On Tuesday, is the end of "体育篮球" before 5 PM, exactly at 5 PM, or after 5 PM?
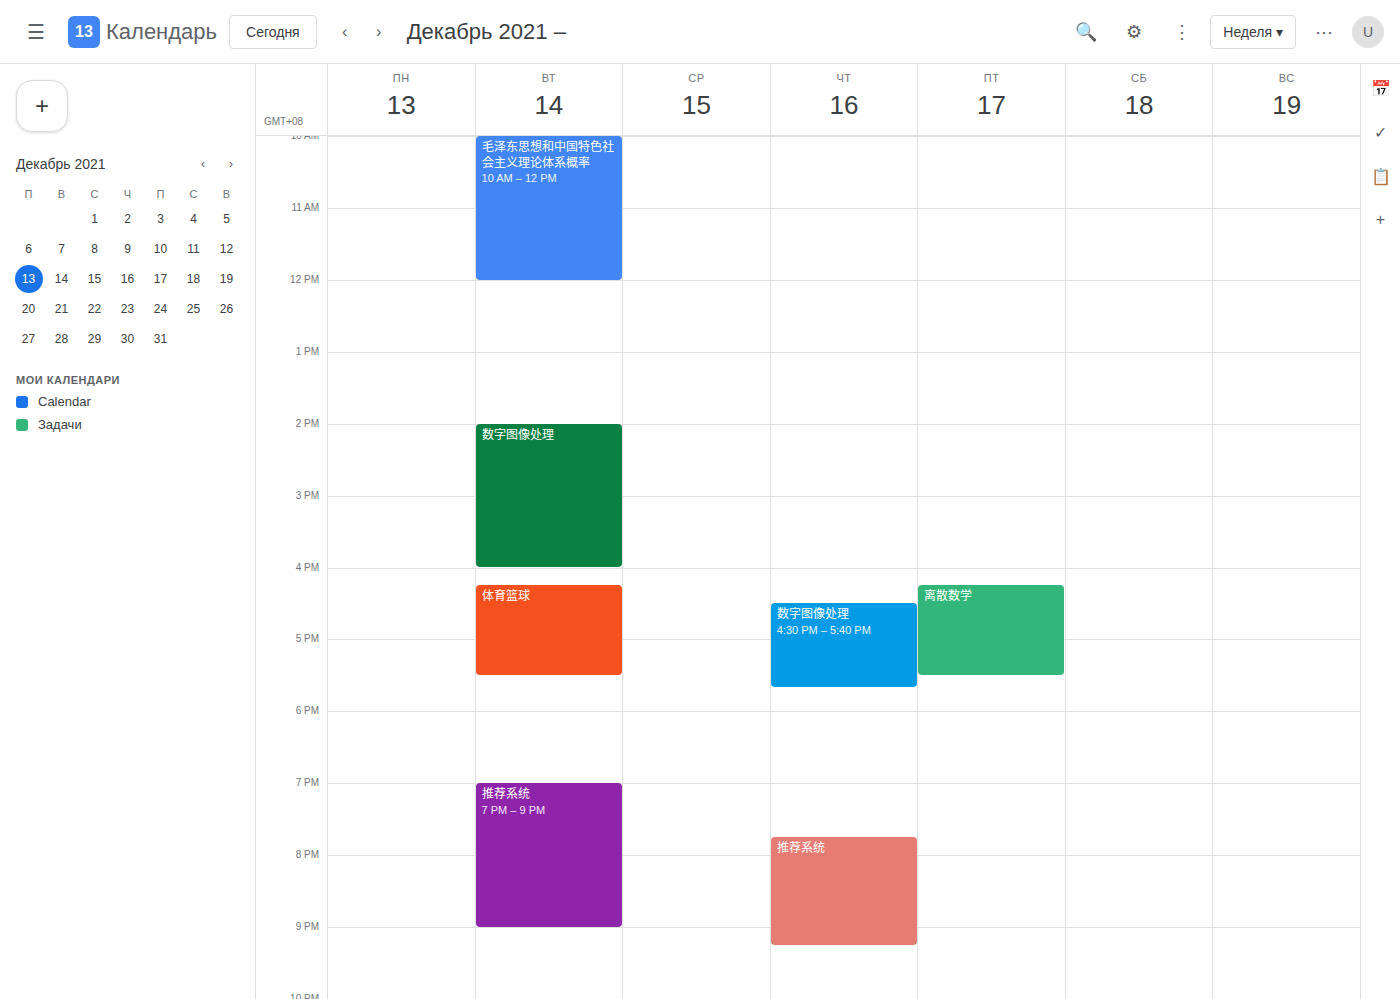
5:30 PM -- after 5 PM, 30 minutes below the 5 PM line.